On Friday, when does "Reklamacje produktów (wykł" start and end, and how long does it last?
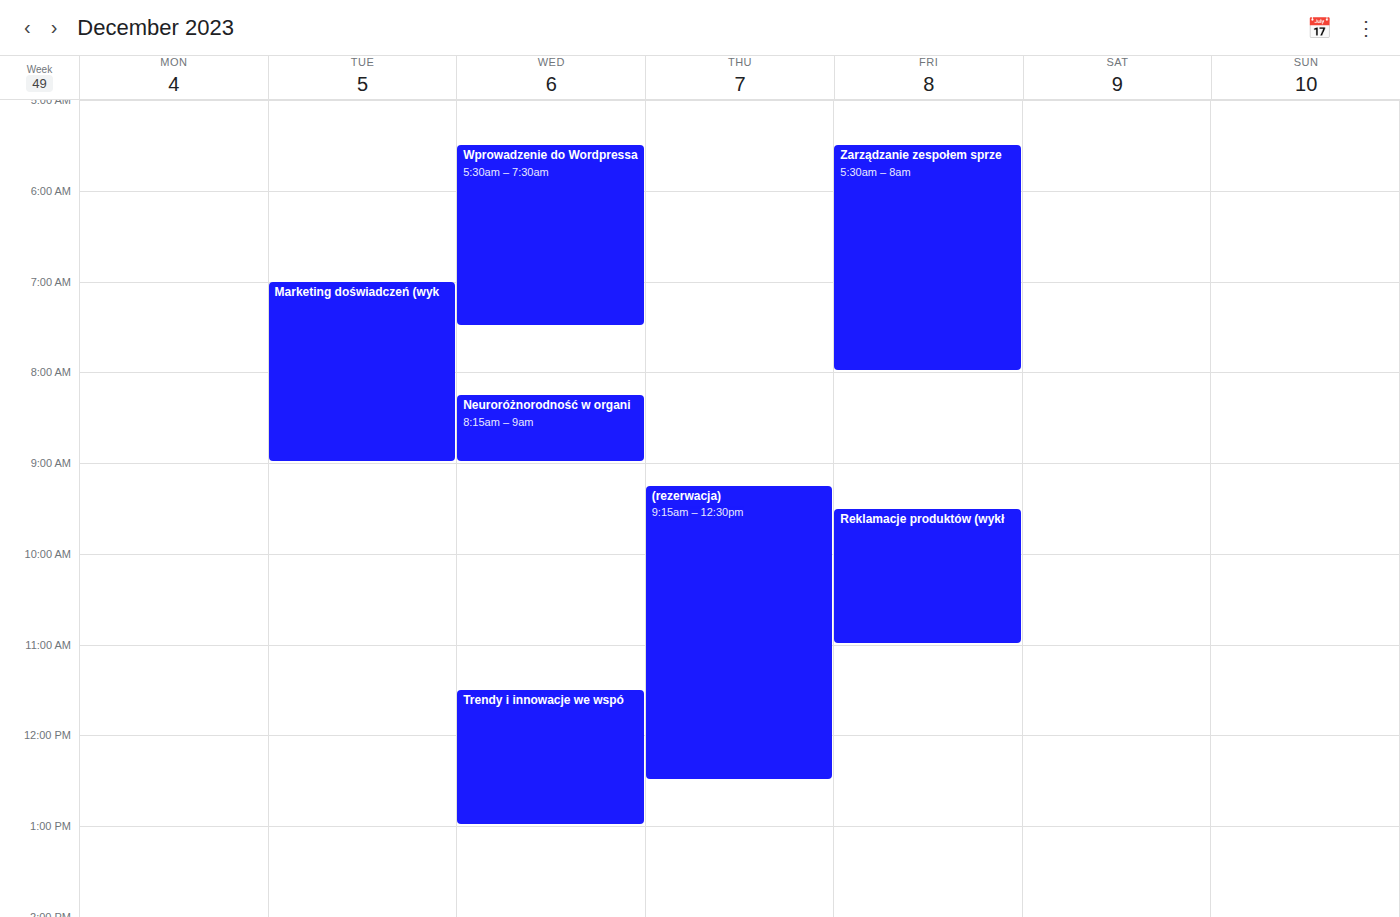
9:30 AM to 11:00 AM, 1 hour 30 minutes